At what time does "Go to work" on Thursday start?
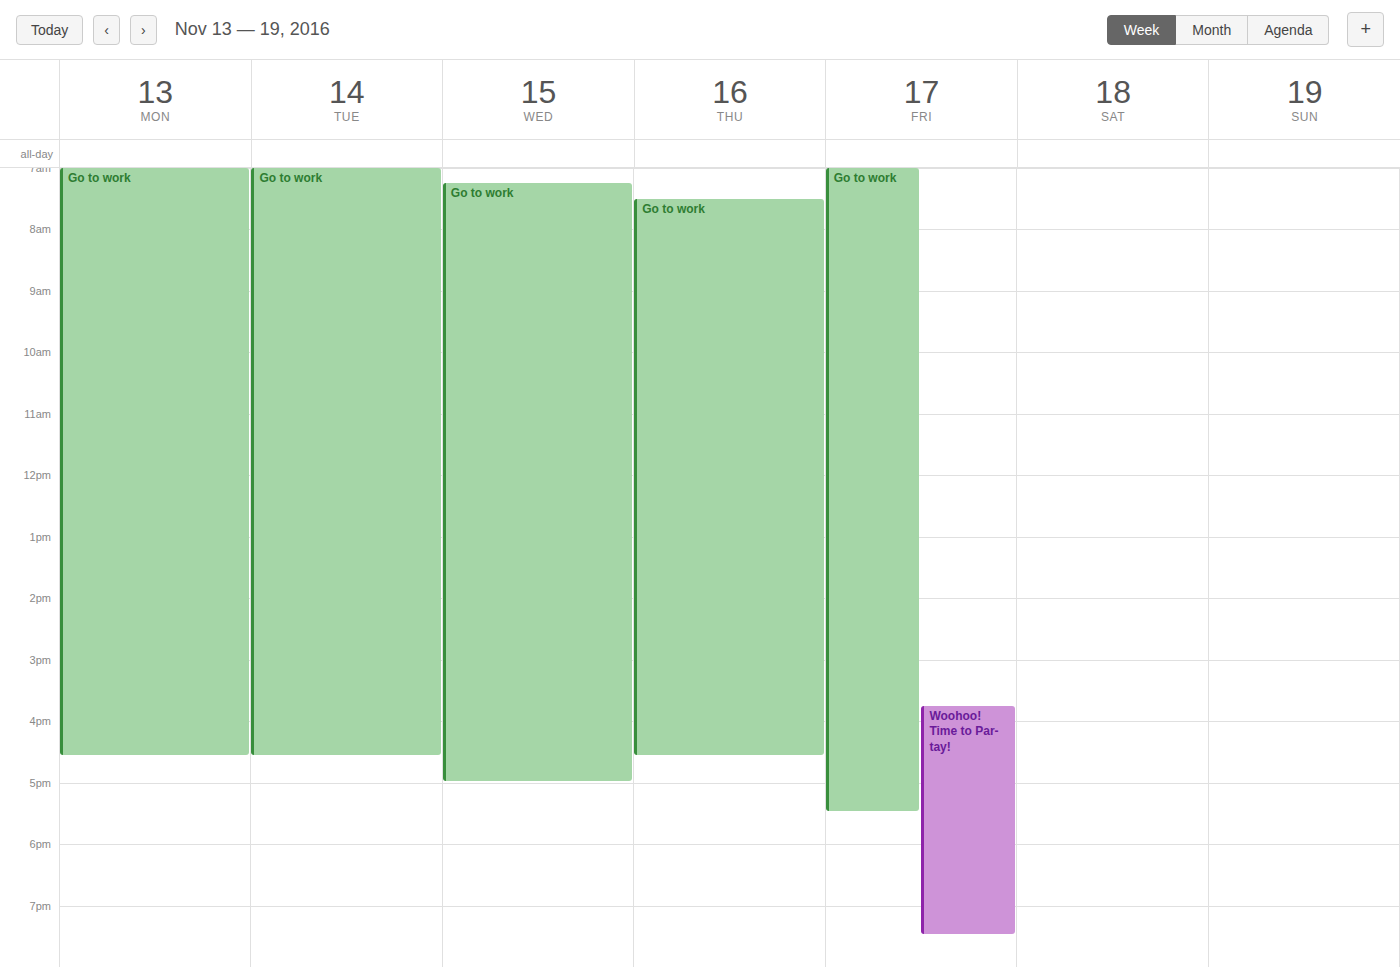
7:30 AM